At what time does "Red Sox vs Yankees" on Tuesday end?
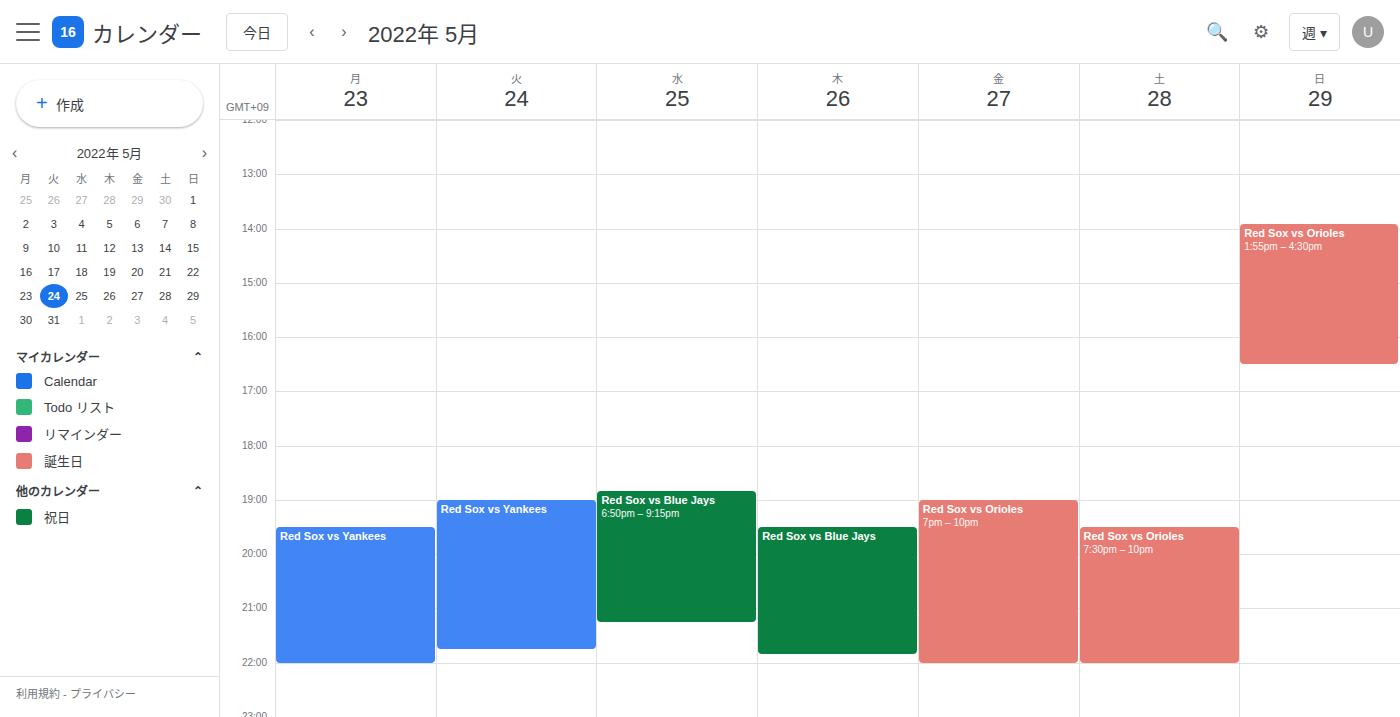
9:45 PM